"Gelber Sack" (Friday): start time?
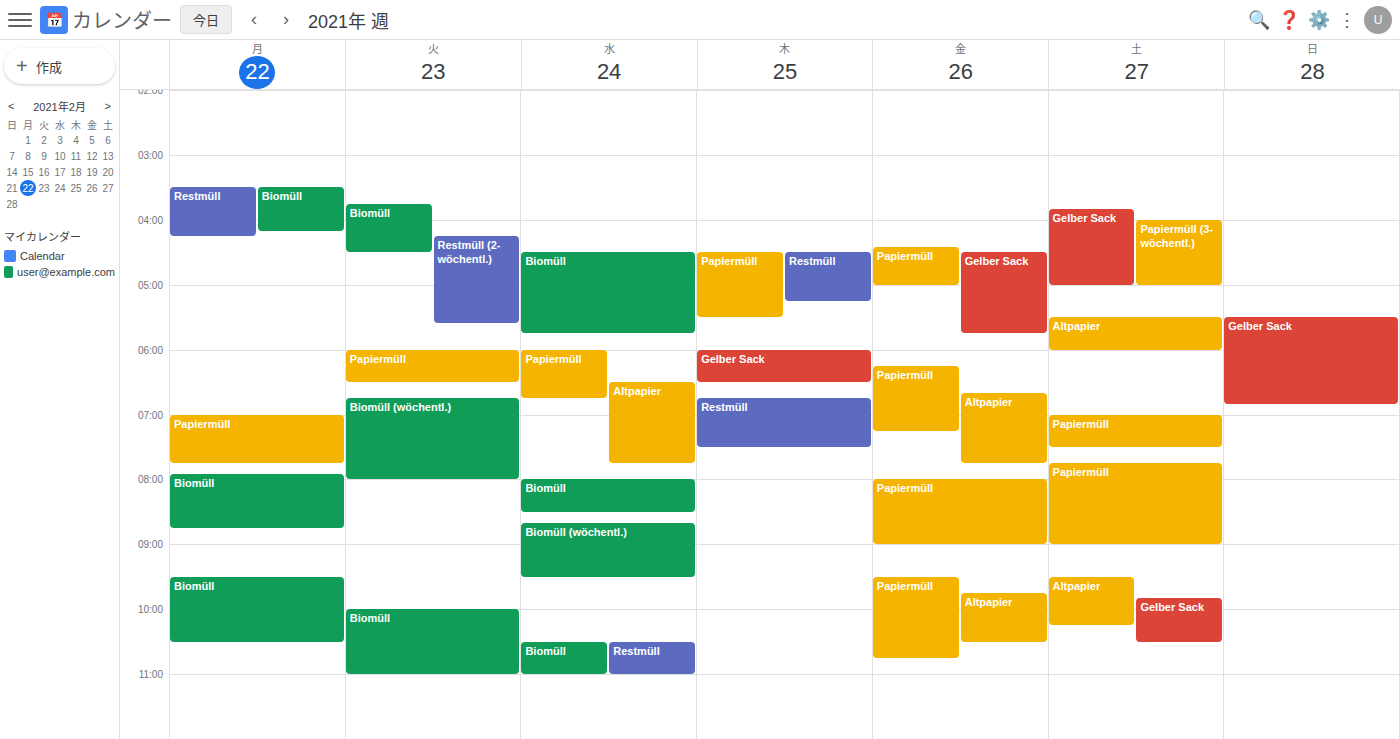
4:30 AM